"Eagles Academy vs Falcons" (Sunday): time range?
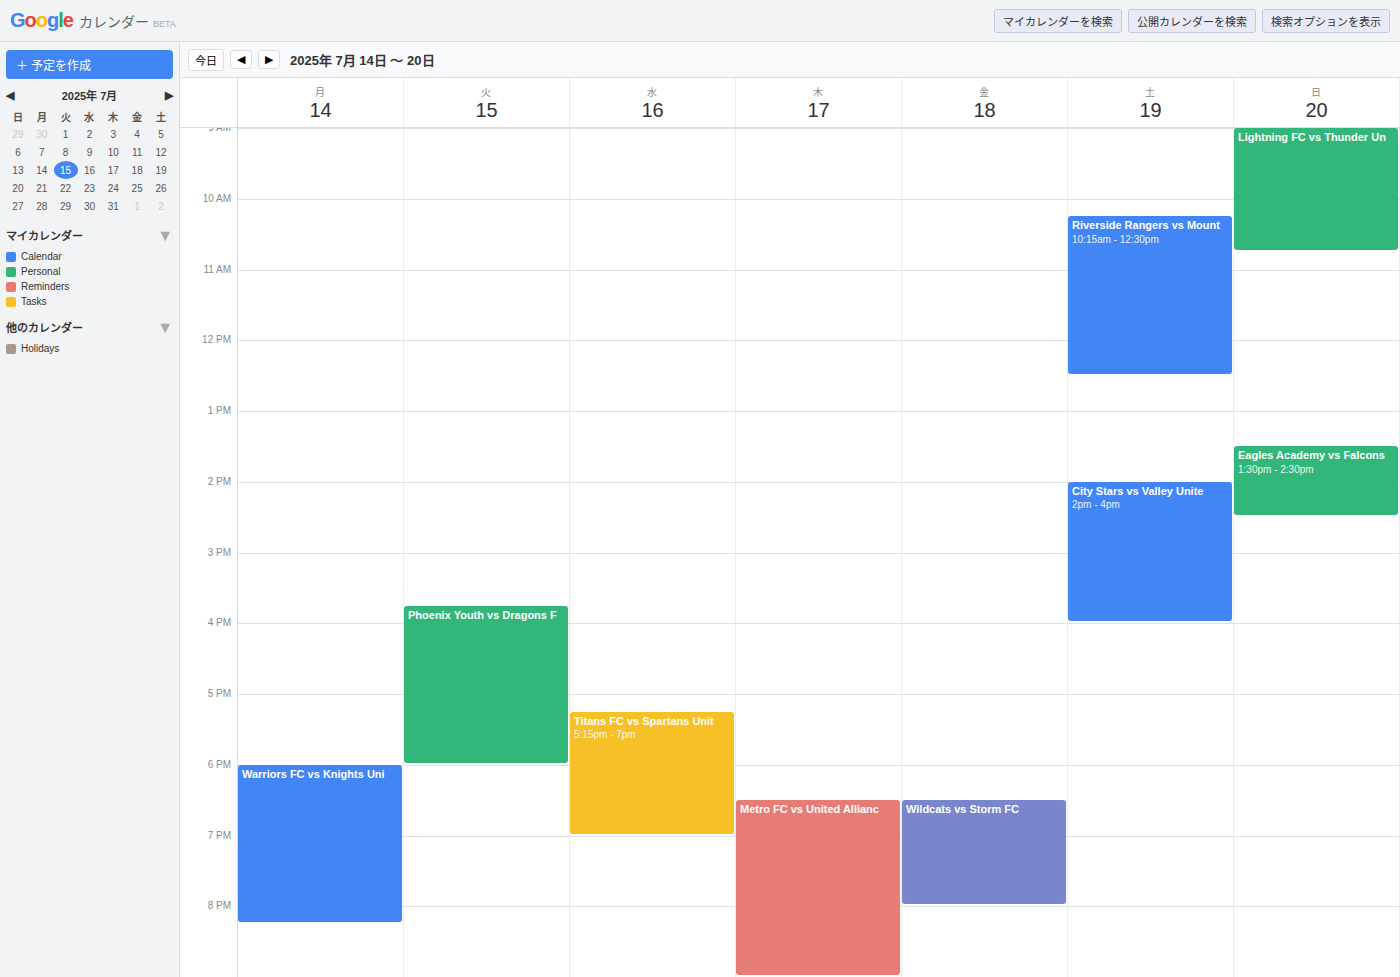
1:30 PM to 2:30 PM